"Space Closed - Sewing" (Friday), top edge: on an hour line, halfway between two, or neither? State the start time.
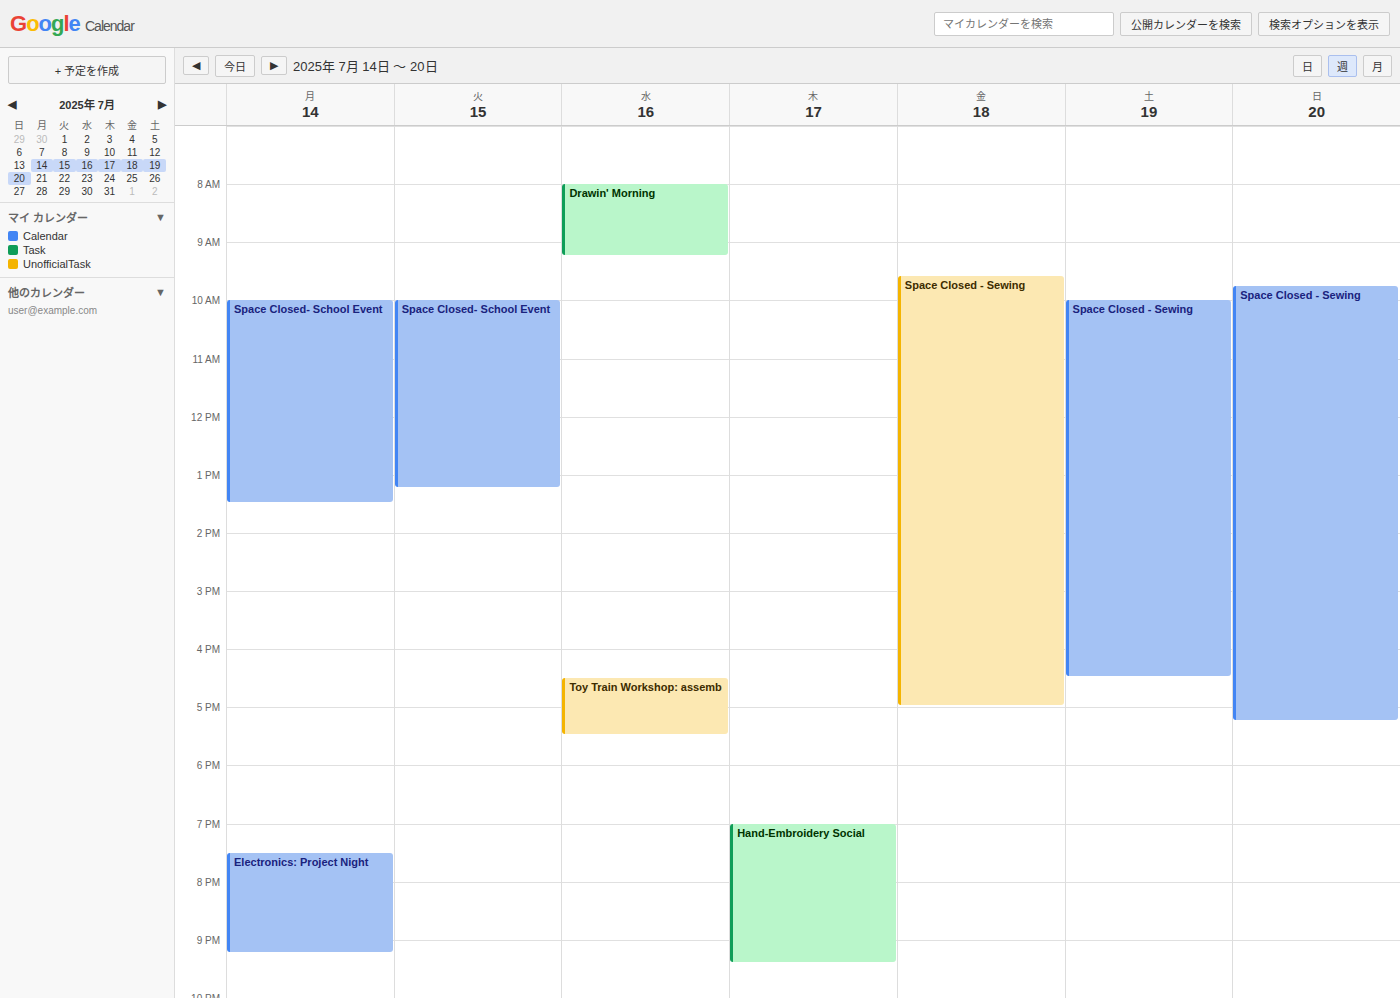
9:35 AM -- neither: 35 minutes below the 9 AM line and 25 minutes above the 10 AM line.